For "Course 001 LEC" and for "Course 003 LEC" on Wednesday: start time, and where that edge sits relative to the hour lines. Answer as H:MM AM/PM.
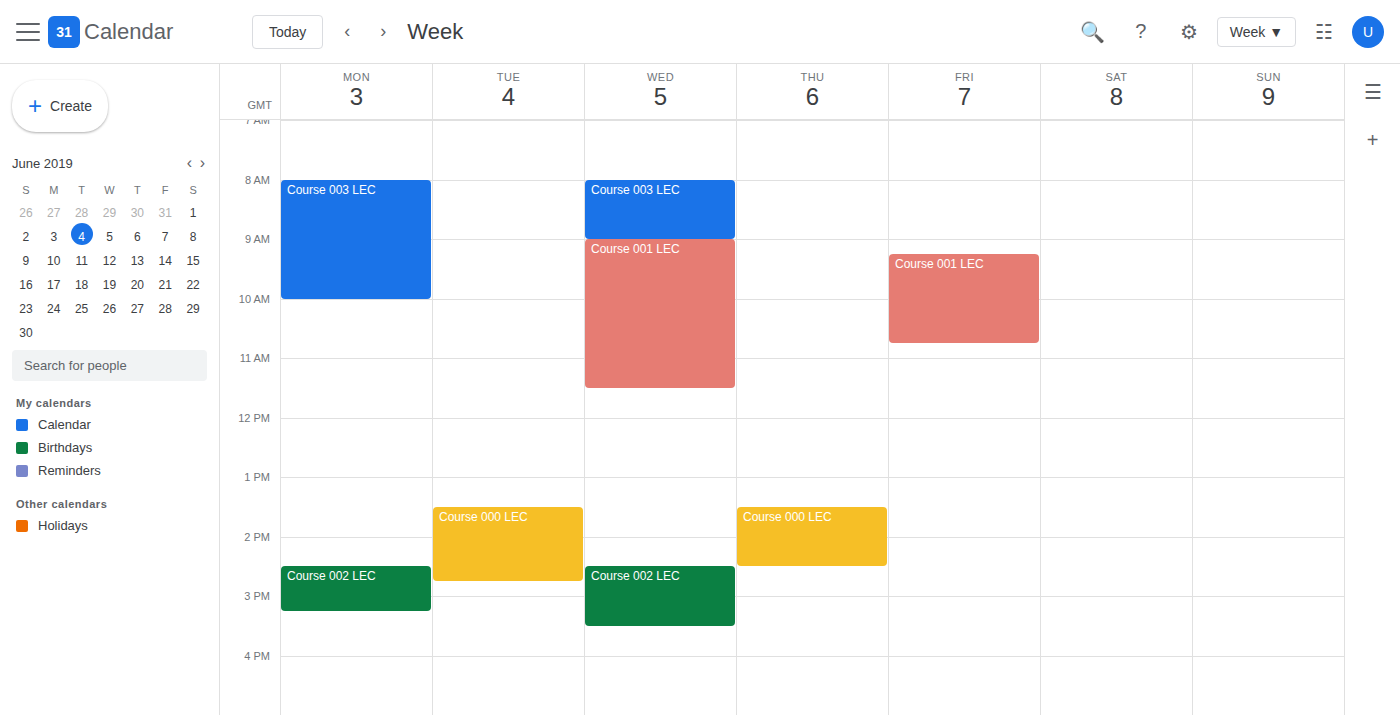
"Course 001 LEC": 9:00 AM, exactly on the 9 AM line. "Course 003 LEC": 8:00 AM, exactly on the 8 AM line.